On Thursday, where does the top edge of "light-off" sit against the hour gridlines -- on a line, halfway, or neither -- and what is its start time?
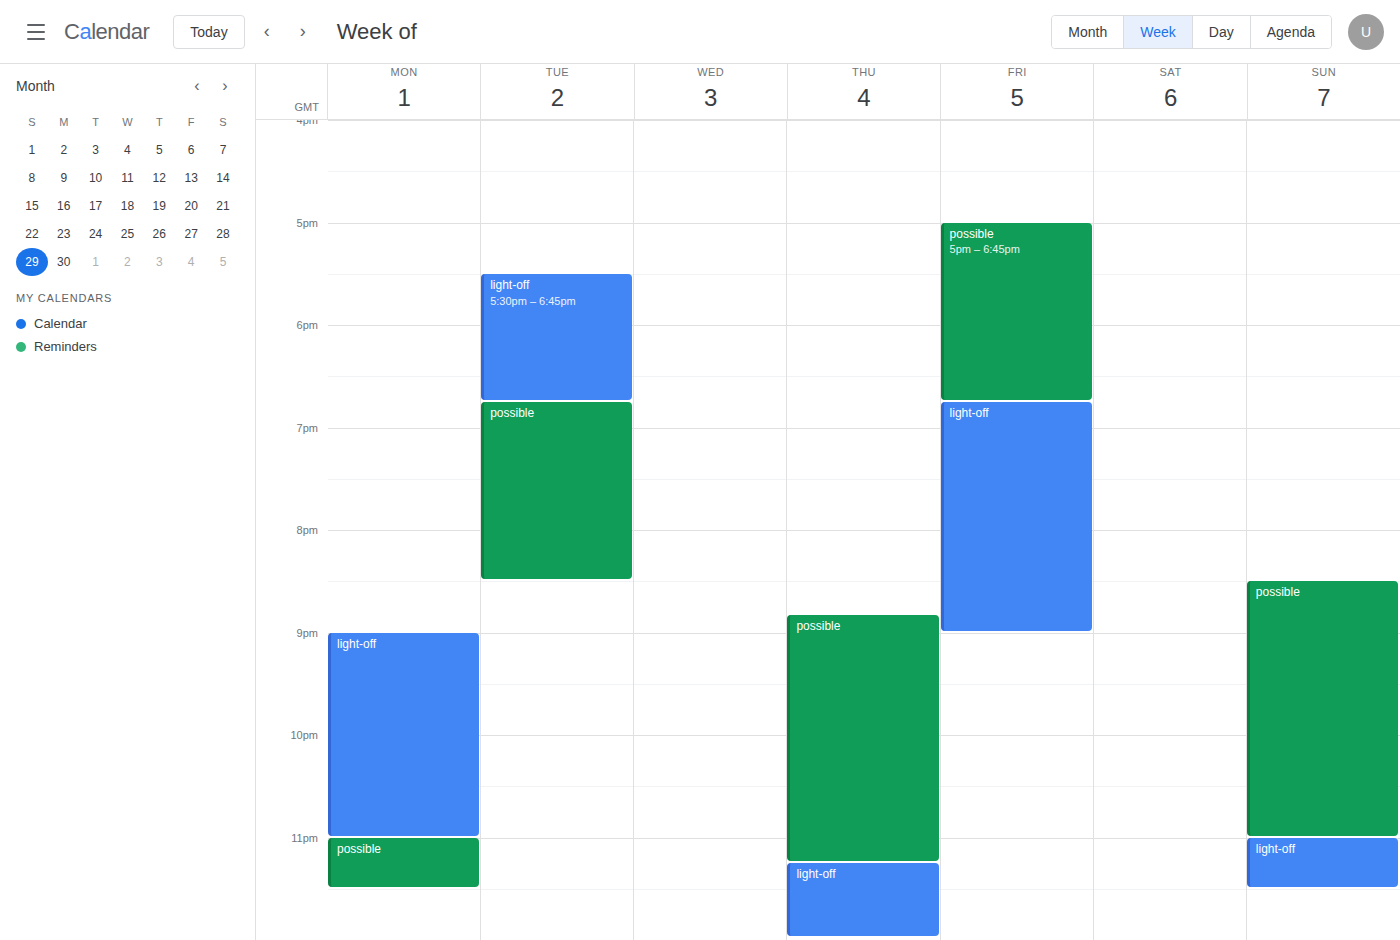
11:15 PM -- neither: a quarter of the way from the 11 PM line to the 12 AM line.